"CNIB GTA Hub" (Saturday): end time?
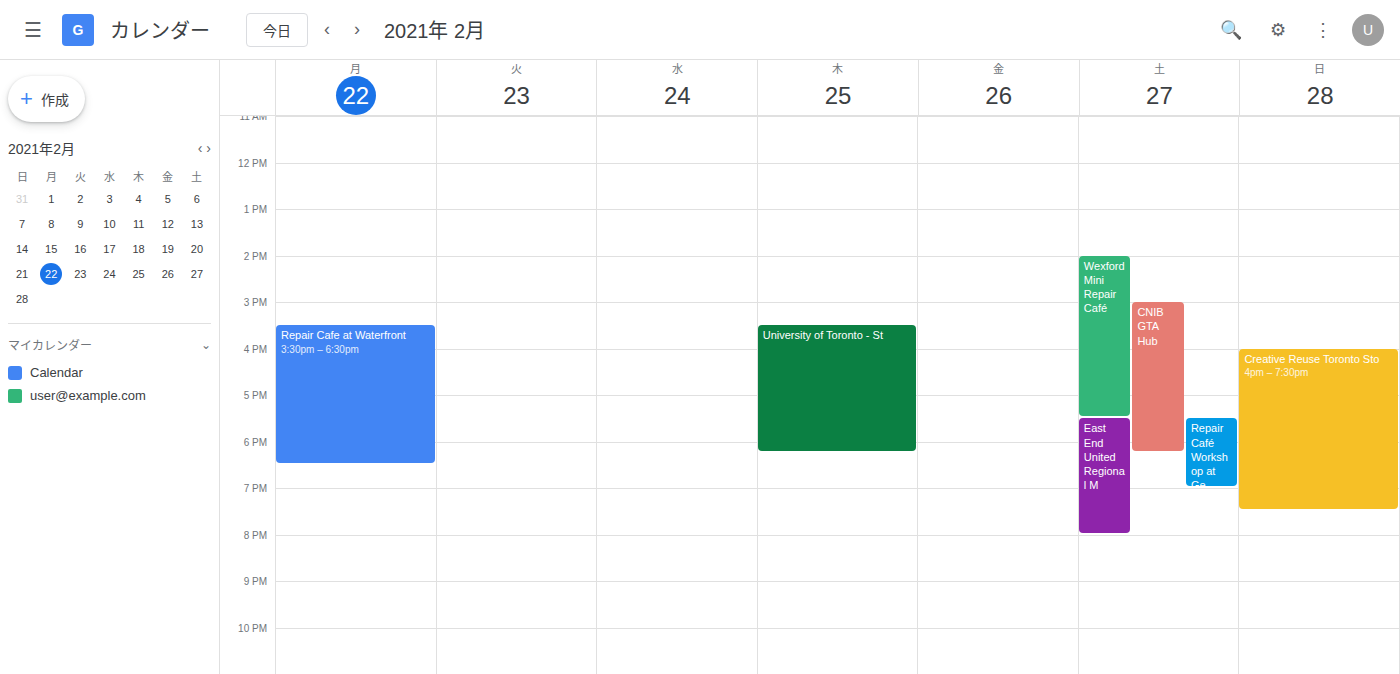
6:15 PM